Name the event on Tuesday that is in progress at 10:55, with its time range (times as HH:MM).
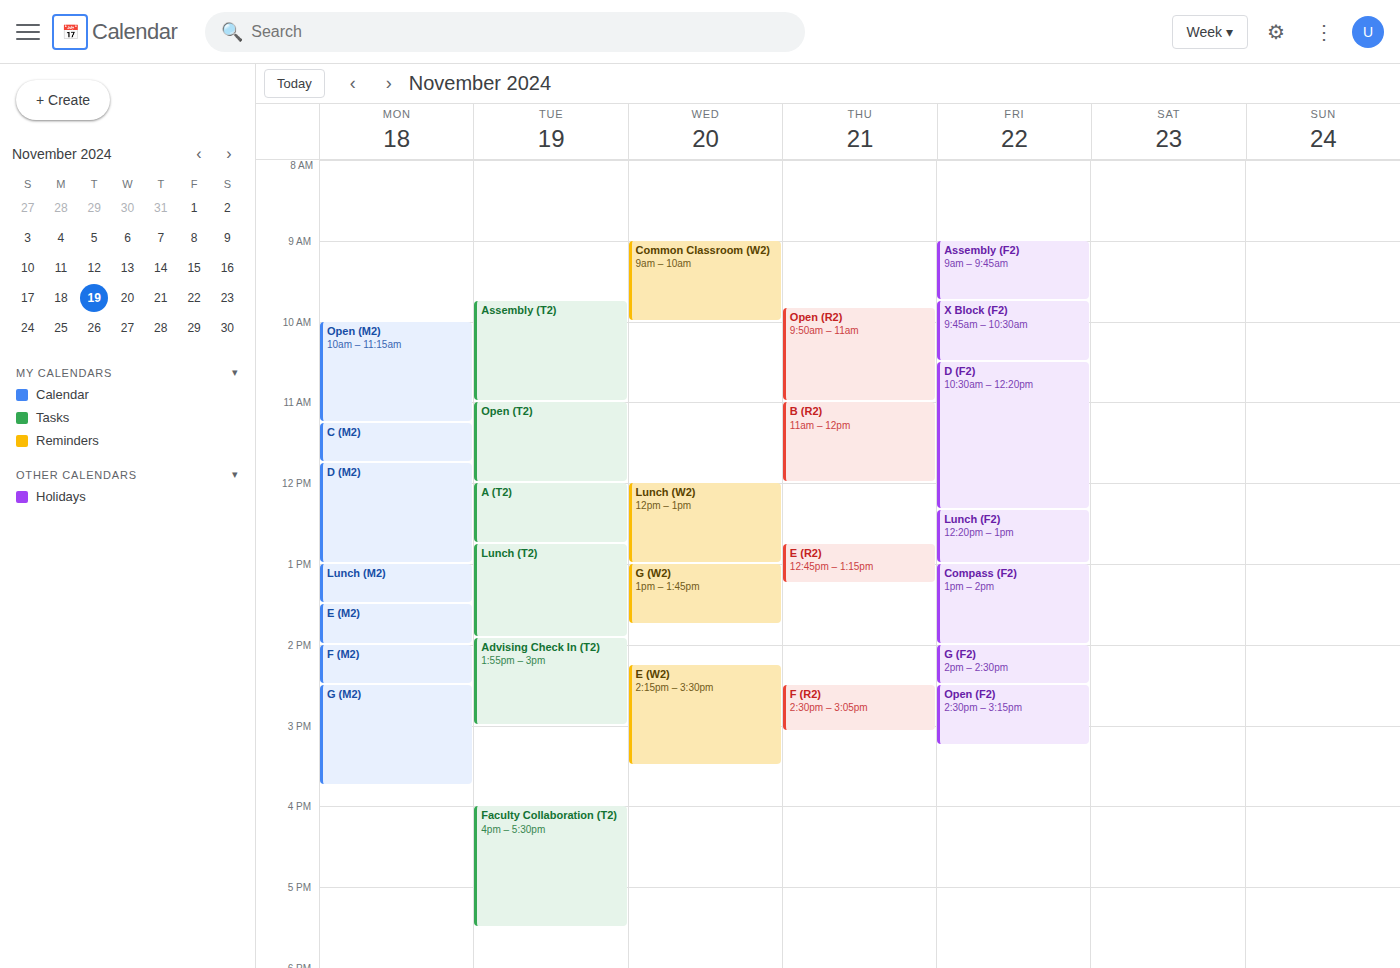
"Assembly (T2)", 09:45 to 11:00